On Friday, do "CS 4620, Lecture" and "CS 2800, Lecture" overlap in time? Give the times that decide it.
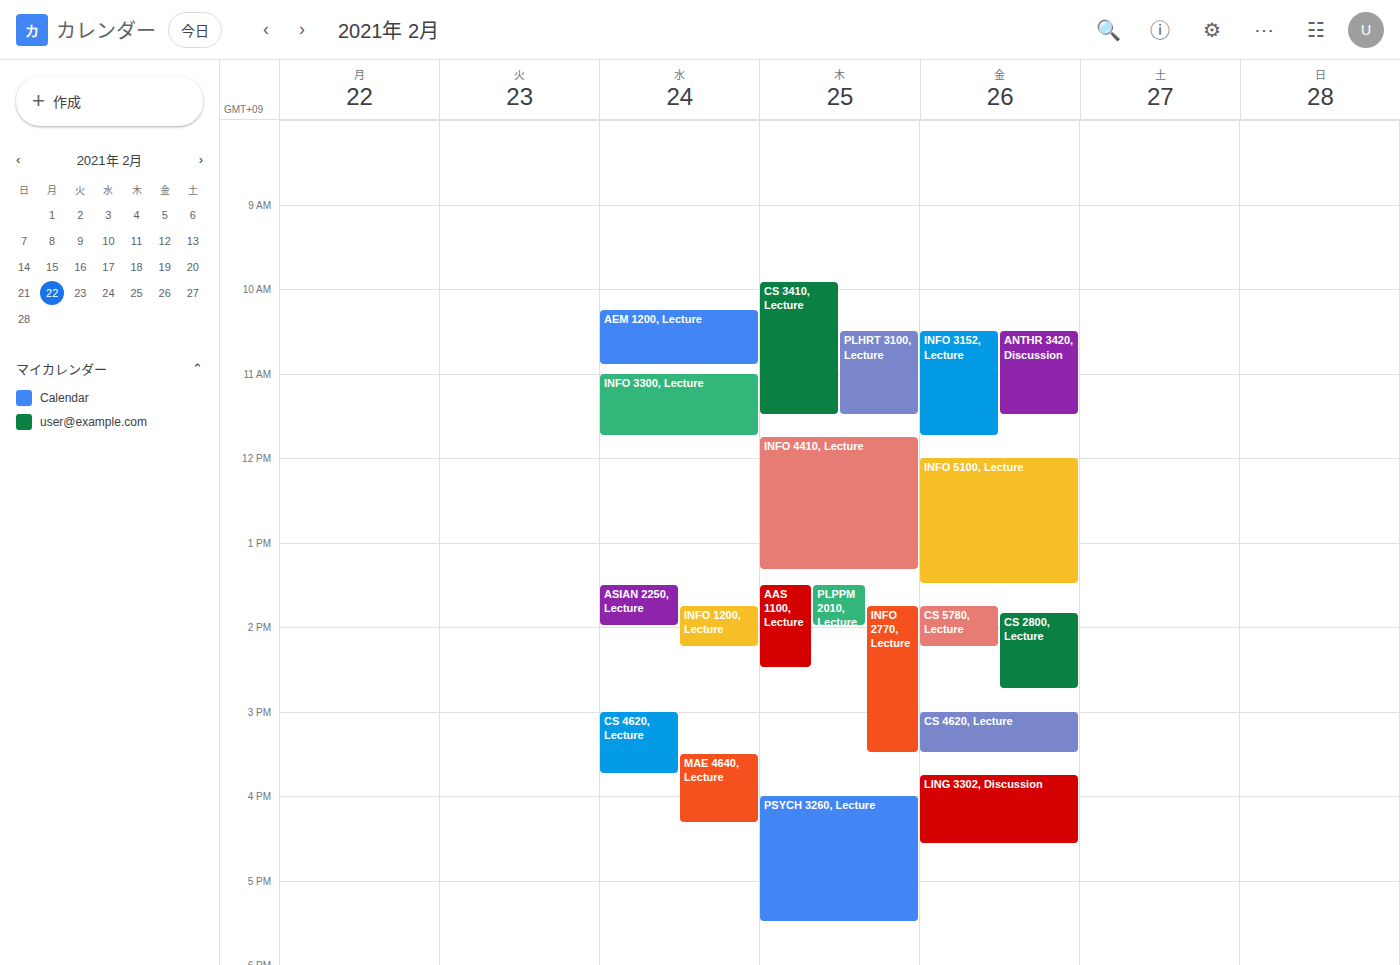
"CS 2800, Lecture" ends at 14:45 and "CS 4620, Lecture" starts at 15:00 -- no overlap.